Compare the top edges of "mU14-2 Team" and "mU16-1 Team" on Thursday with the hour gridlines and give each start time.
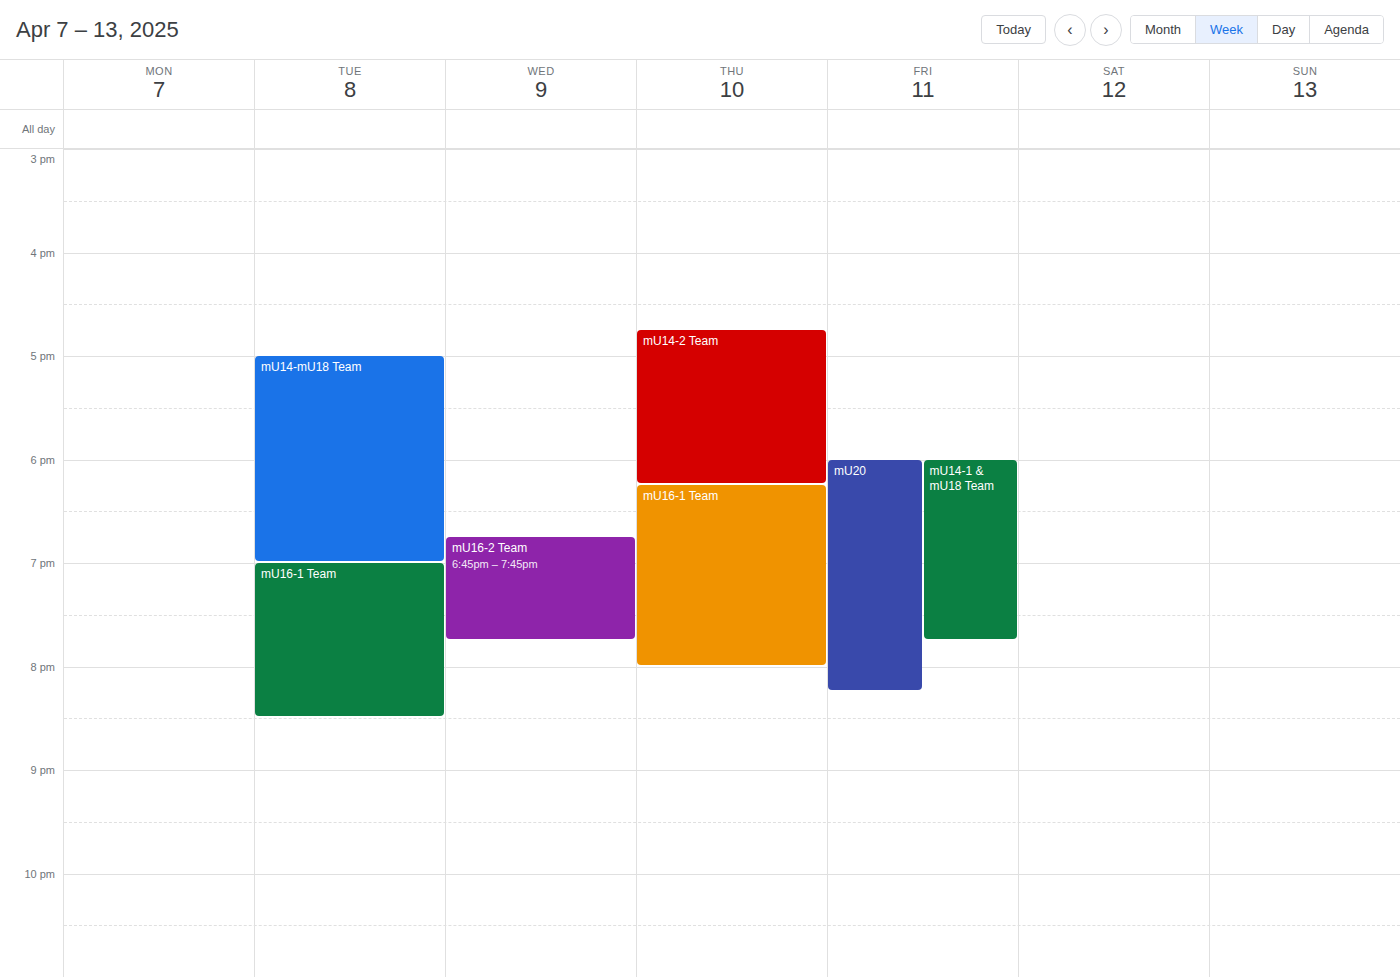
"mU14-2 Team": 16:45, neither: three quarters of the way from the 16:00 line to the 17:00 line. "mU16-1 Team": 18:15, neither: a quarter of the way from the 18:00 line to the 19:00 line.